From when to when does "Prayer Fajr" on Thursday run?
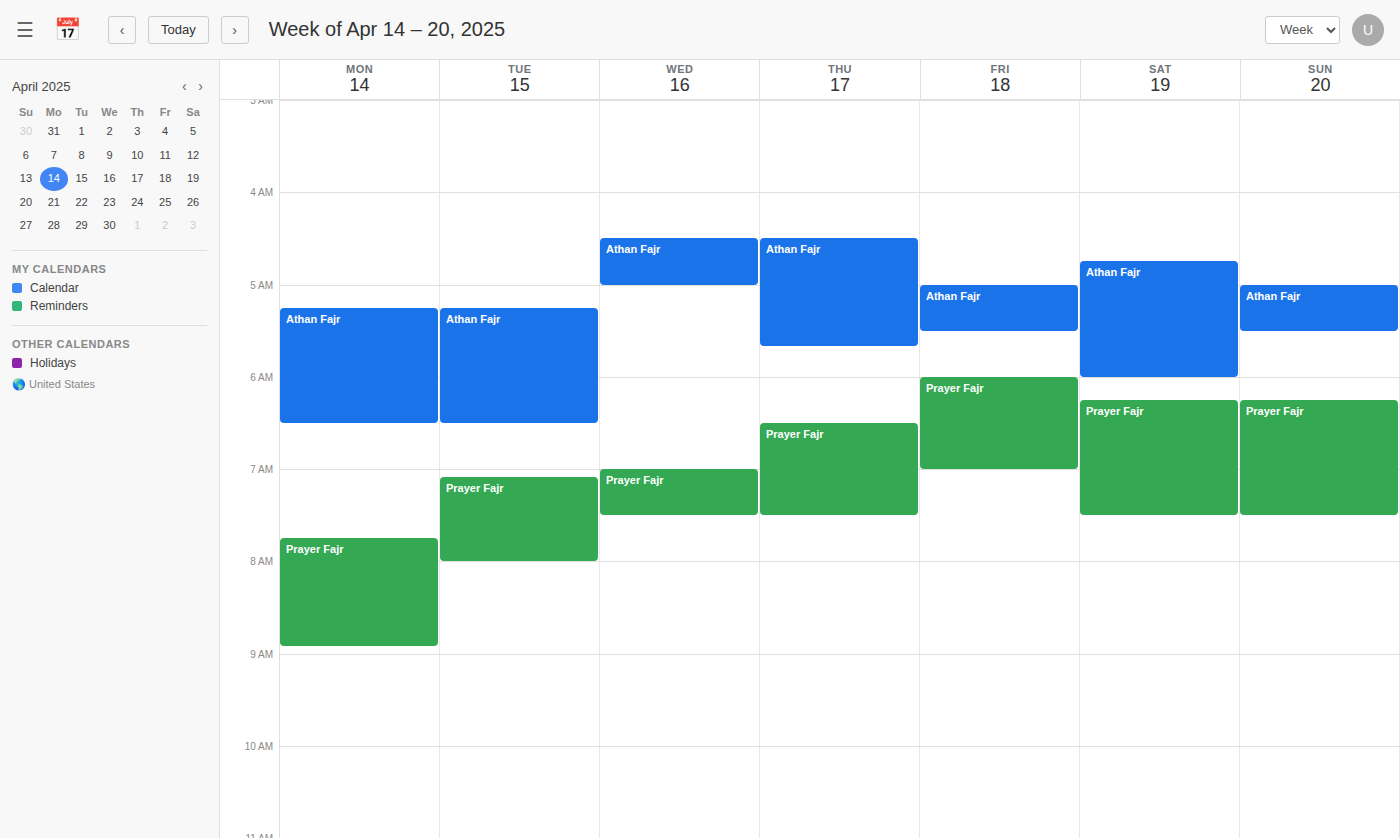
6:30 AM to 7:30 AM